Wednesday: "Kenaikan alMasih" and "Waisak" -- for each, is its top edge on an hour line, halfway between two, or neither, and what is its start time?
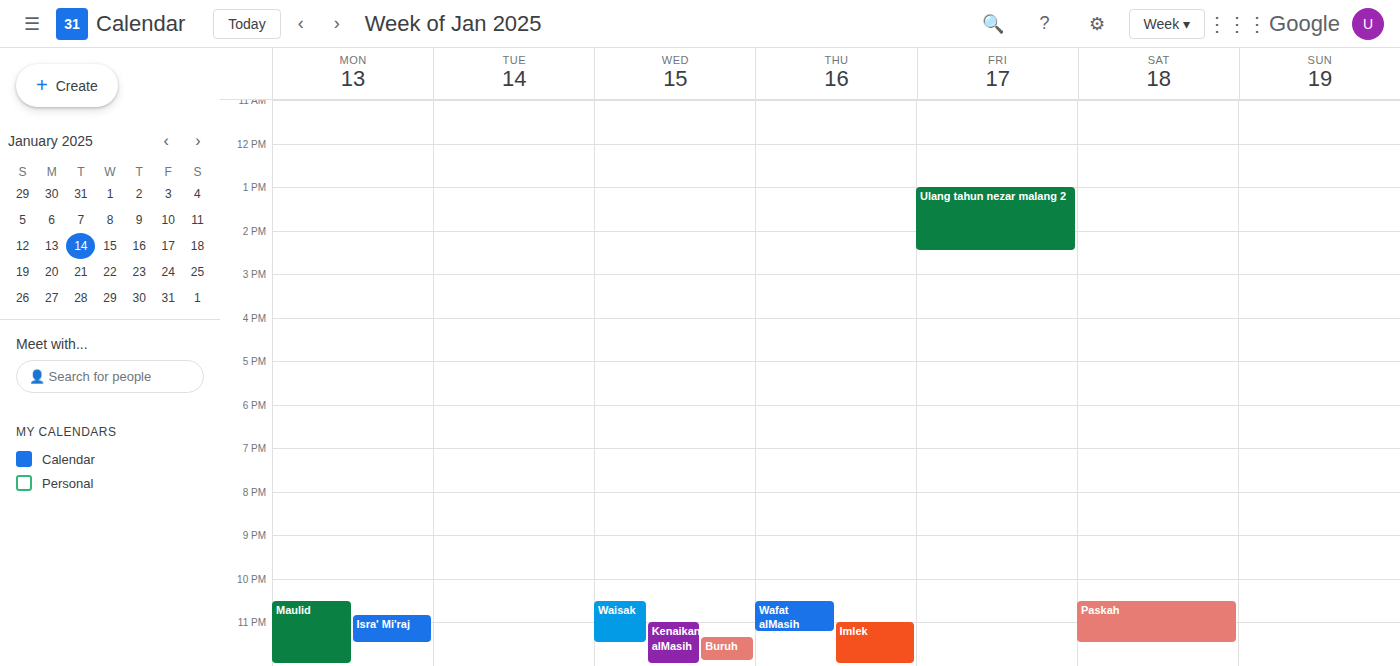
"Kenaikan alMasih": 11:00 PM, exactly on the 11 PM line. "Waisak": 10:30 PM, halfway between the 10 PM and 11 PM lines.